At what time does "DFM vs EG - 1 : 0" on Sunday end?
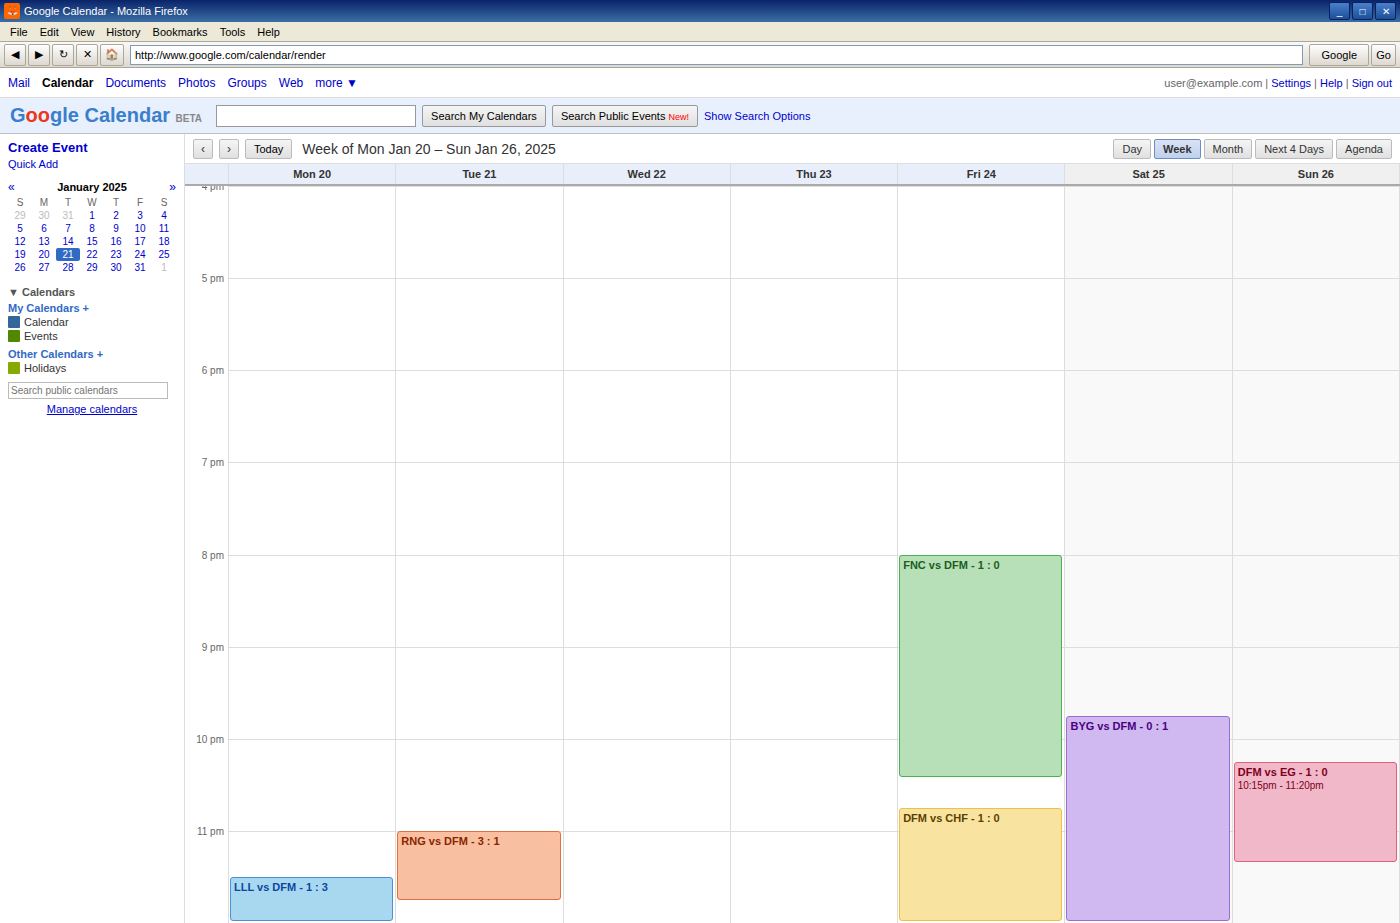
11:20 PM